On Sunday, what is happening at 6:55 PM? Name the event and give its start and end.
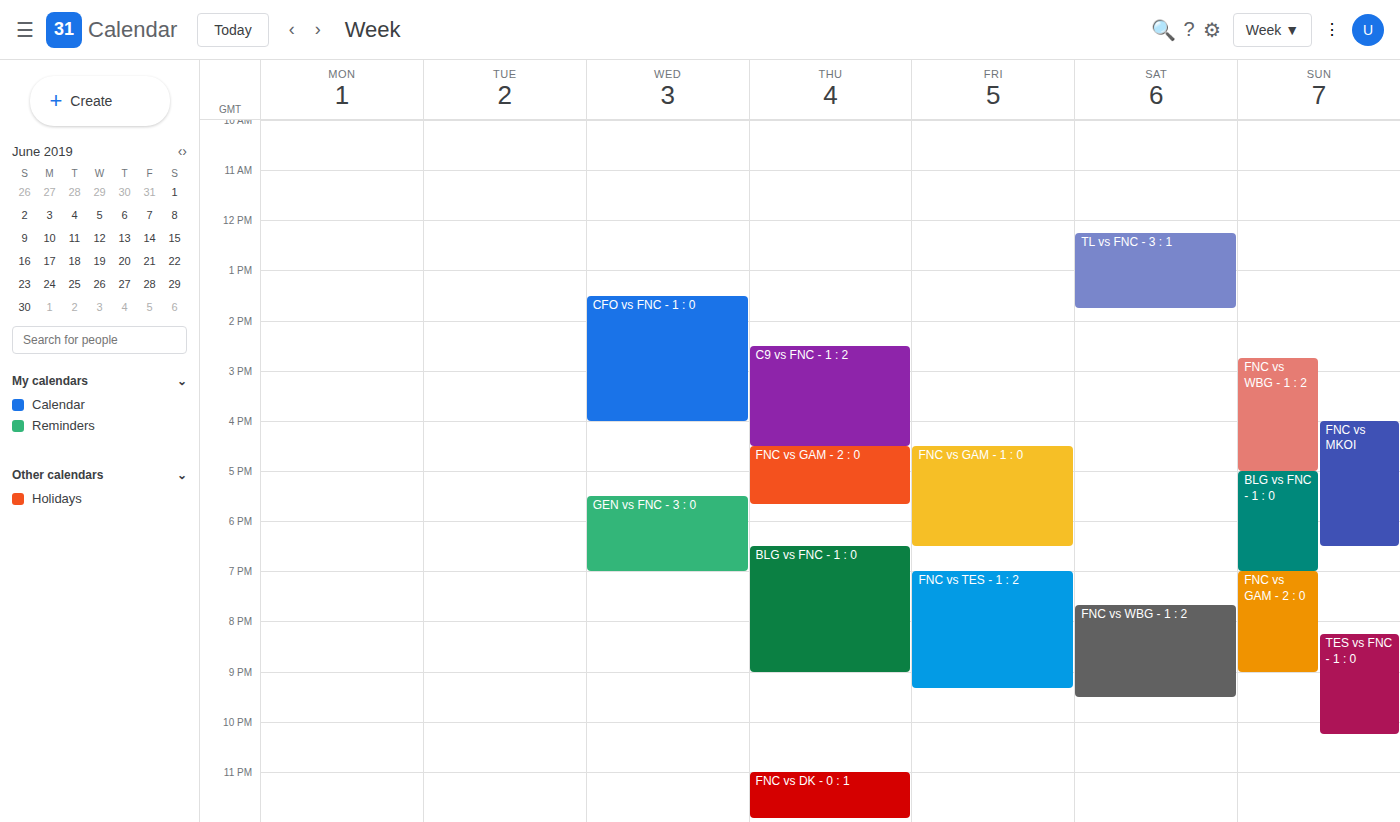
"BLG vs FNC - 1 : 0", 5:00 PM to 7:00 PM